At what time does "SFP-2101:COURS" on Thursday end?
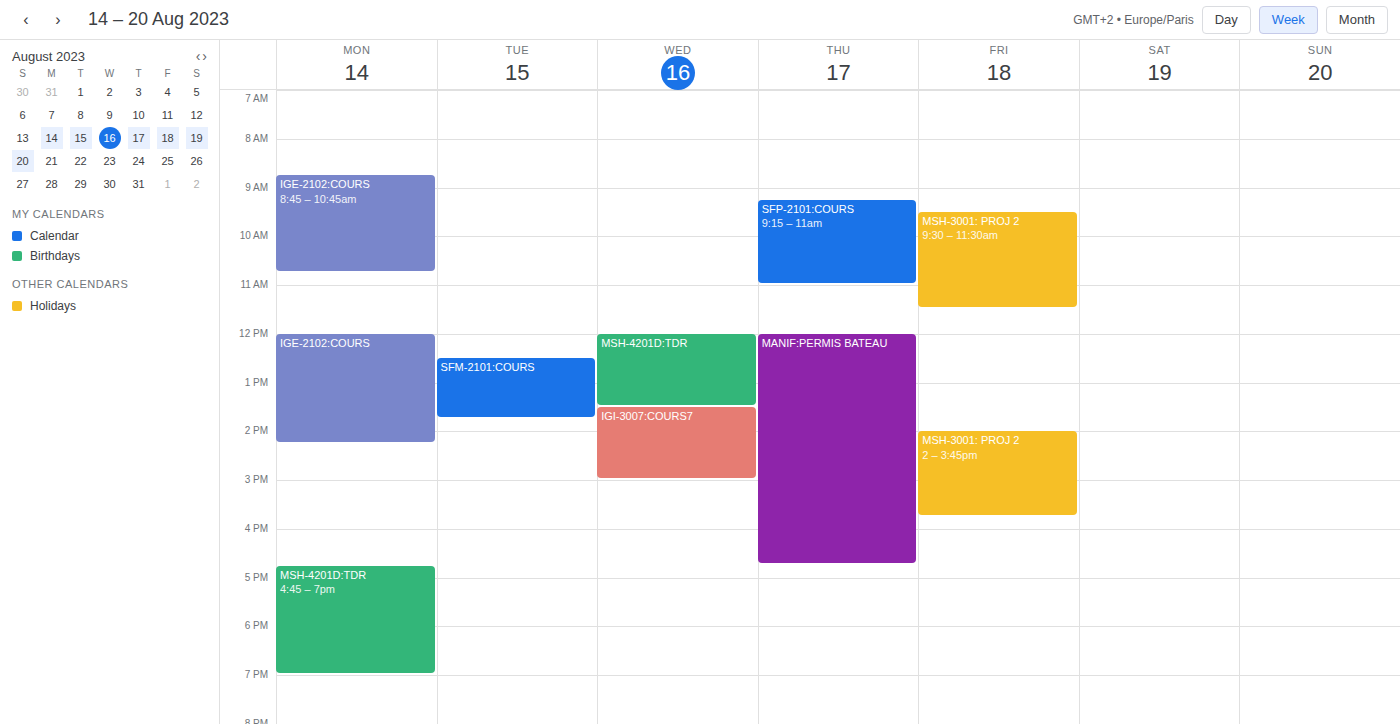
11:00 AM